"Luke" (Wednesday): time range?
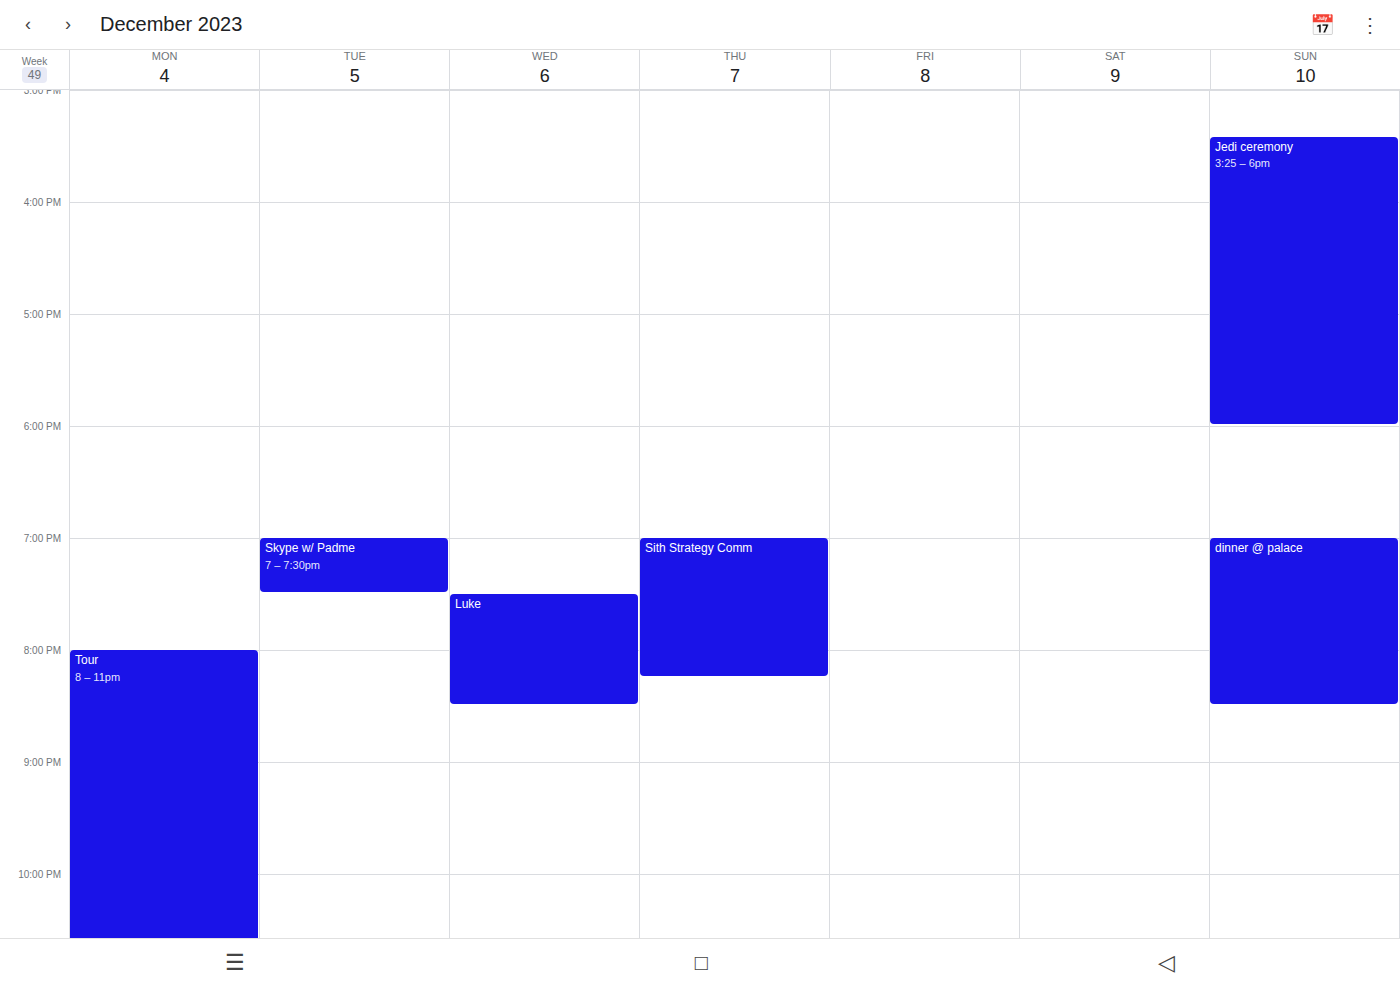
7:30 PM to 8:30 PM